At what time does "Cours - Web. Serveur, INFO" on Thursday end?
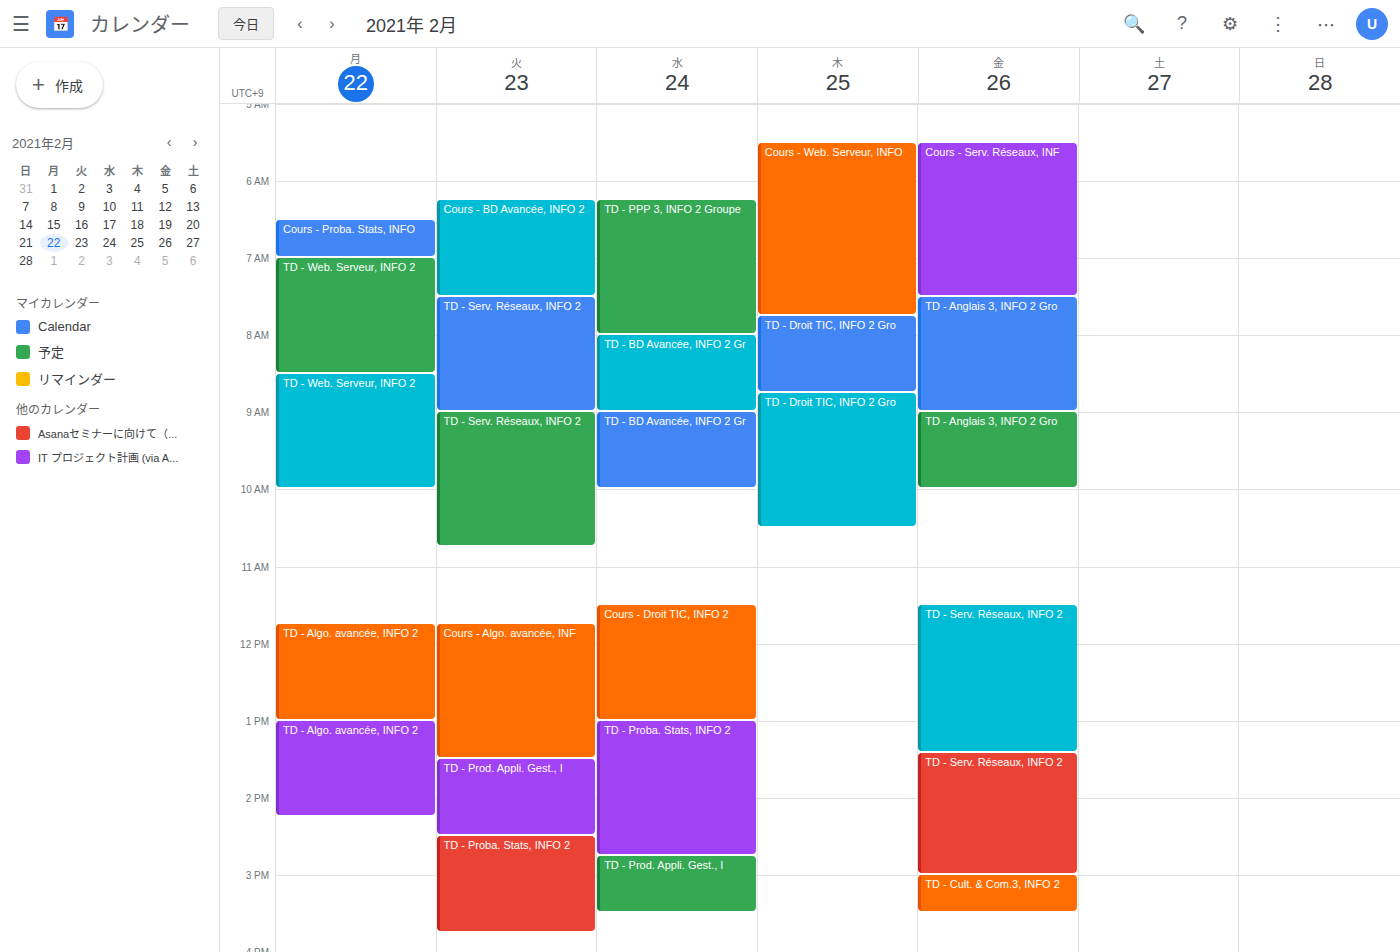
7:45 AM